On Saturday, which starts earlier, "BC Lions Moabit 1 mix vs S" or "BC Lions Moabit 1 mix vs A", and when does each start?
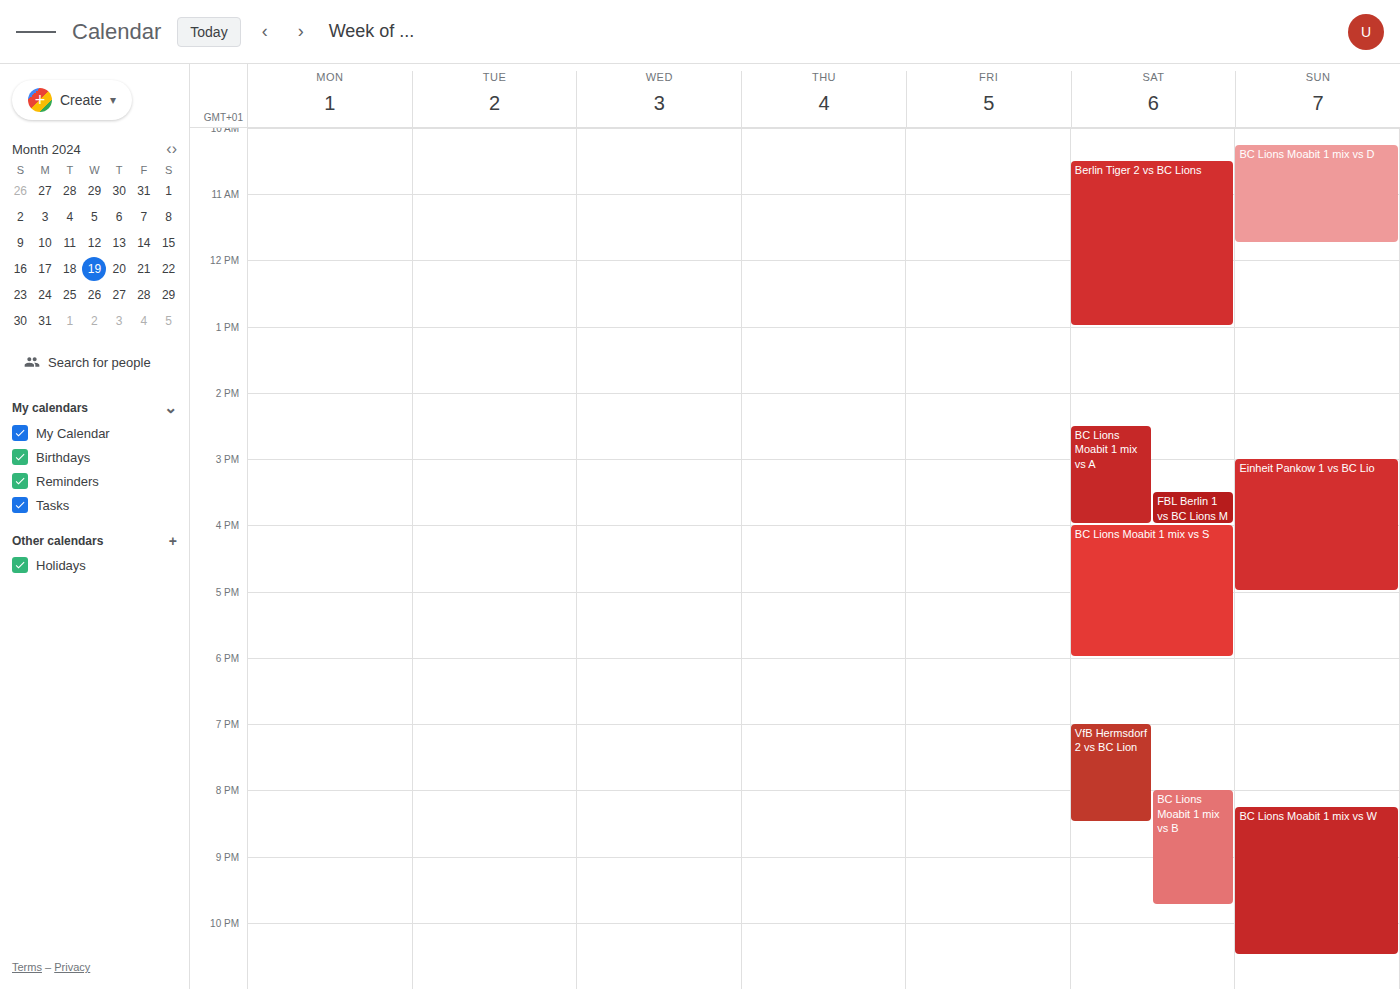
"BC Lions Moabit 1 mix vs A" 2:30 PM; "BC Lions Moabit 1 mix vs S" 4:00 PM.